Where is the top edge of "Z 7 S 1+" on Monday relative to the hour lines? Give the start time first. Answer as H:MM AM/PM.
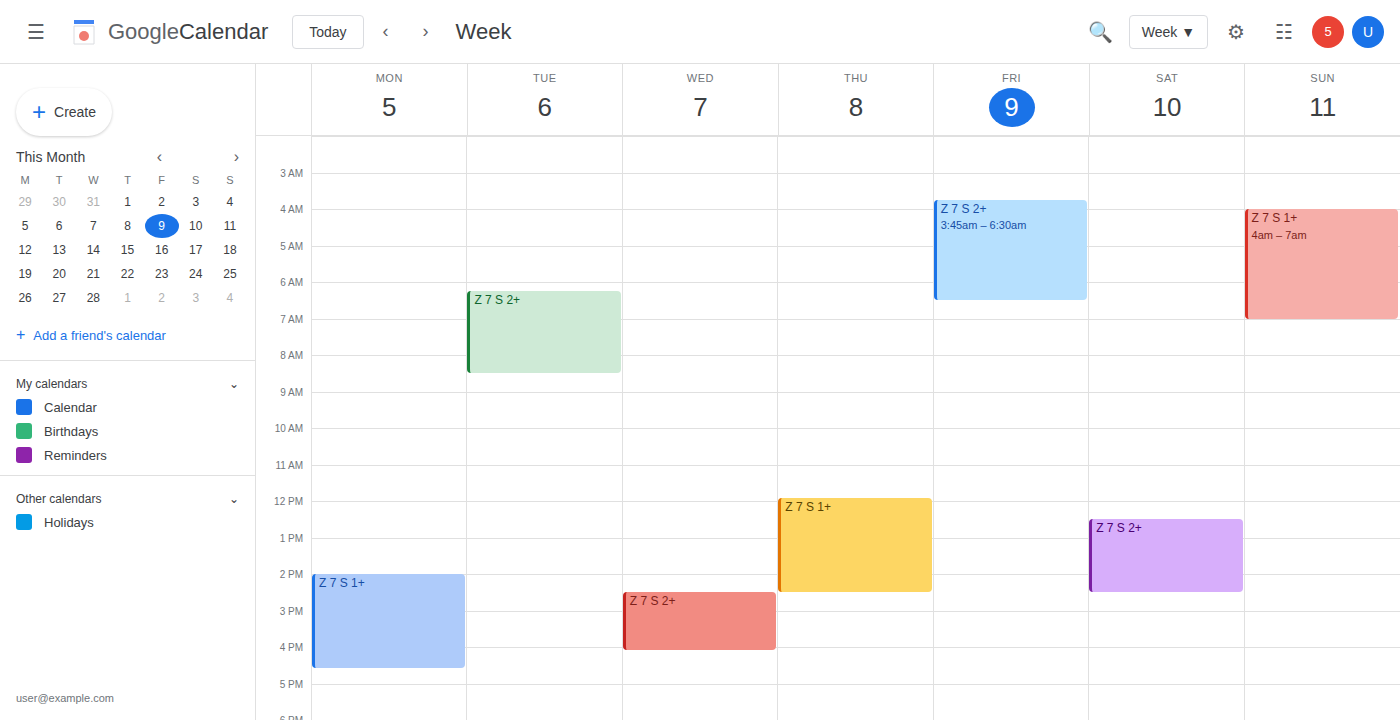
2:00 PM -- exactly on the 2 PM line.